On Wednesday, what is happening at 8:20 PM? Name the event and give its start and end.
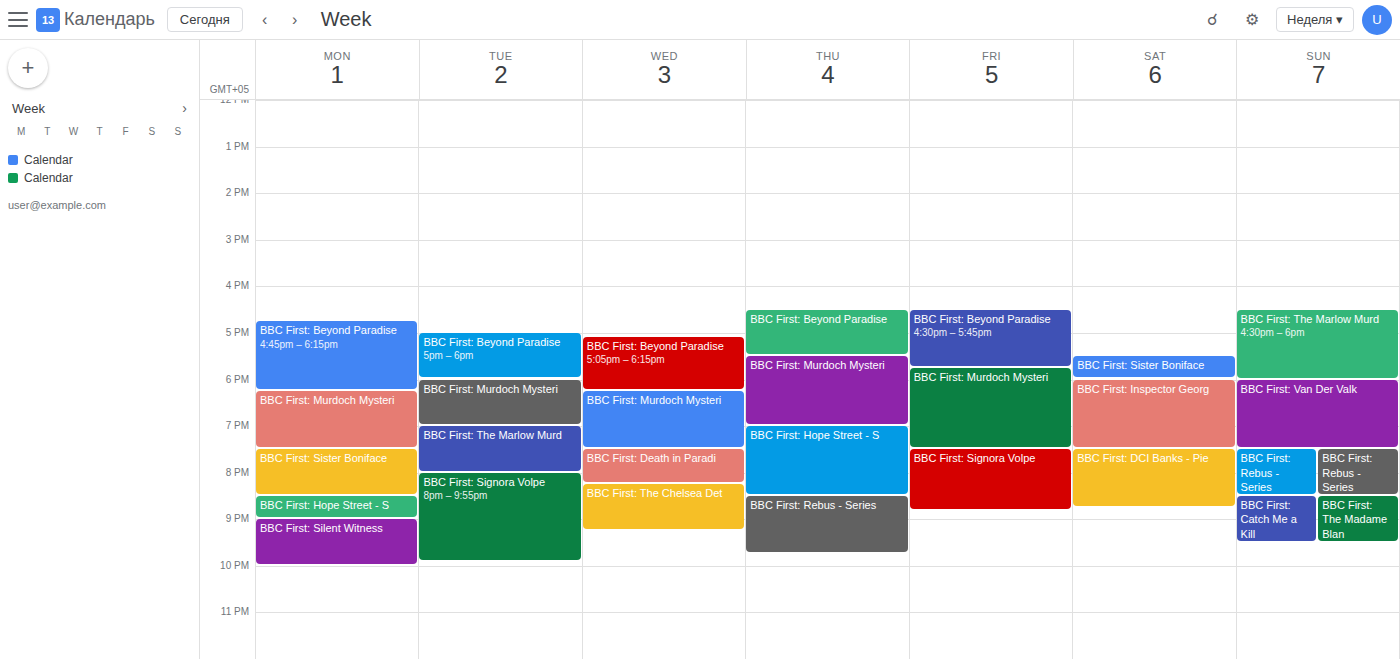
"BBC First: The Chelsea Det", 8:15 PM to 9:15 PM